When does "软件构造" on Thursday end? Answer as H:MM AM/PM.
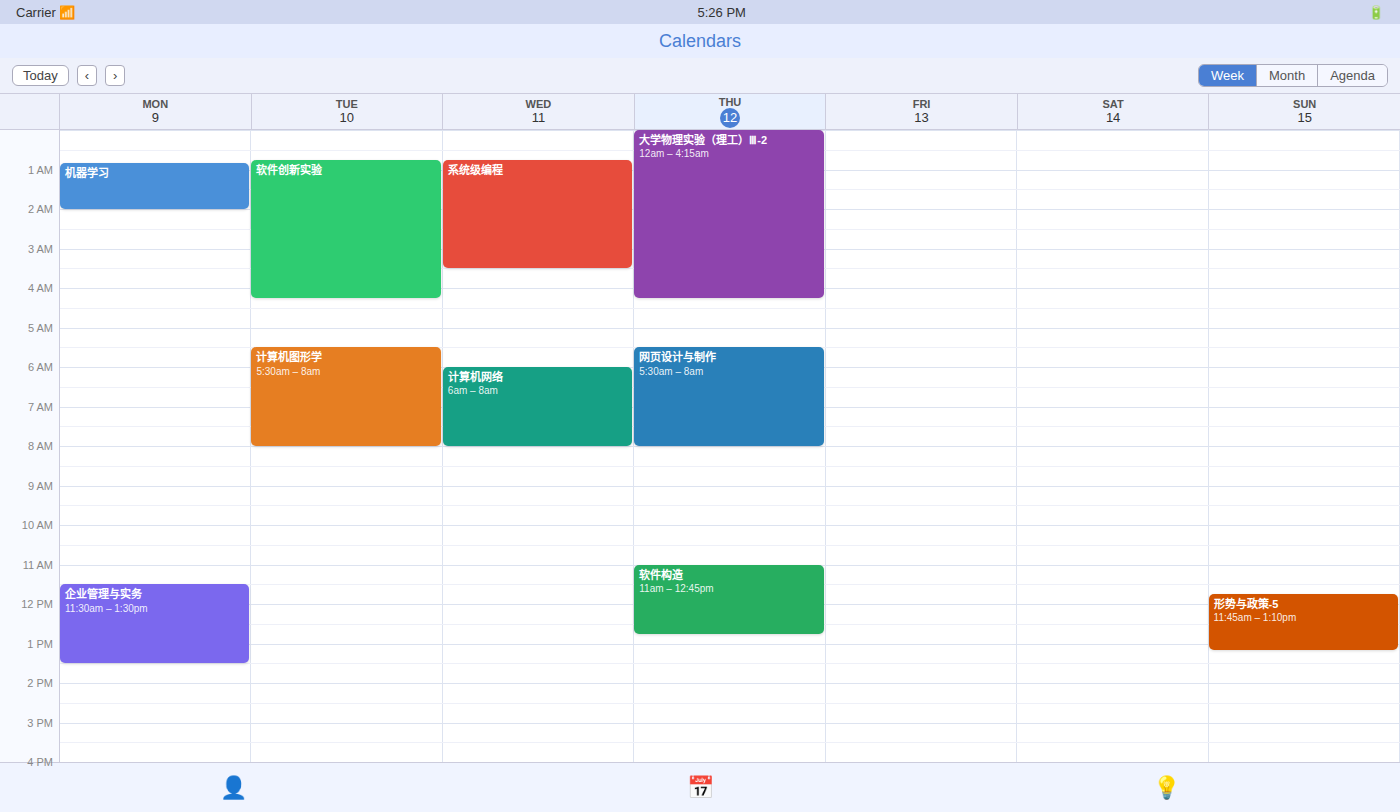
12:45 PM